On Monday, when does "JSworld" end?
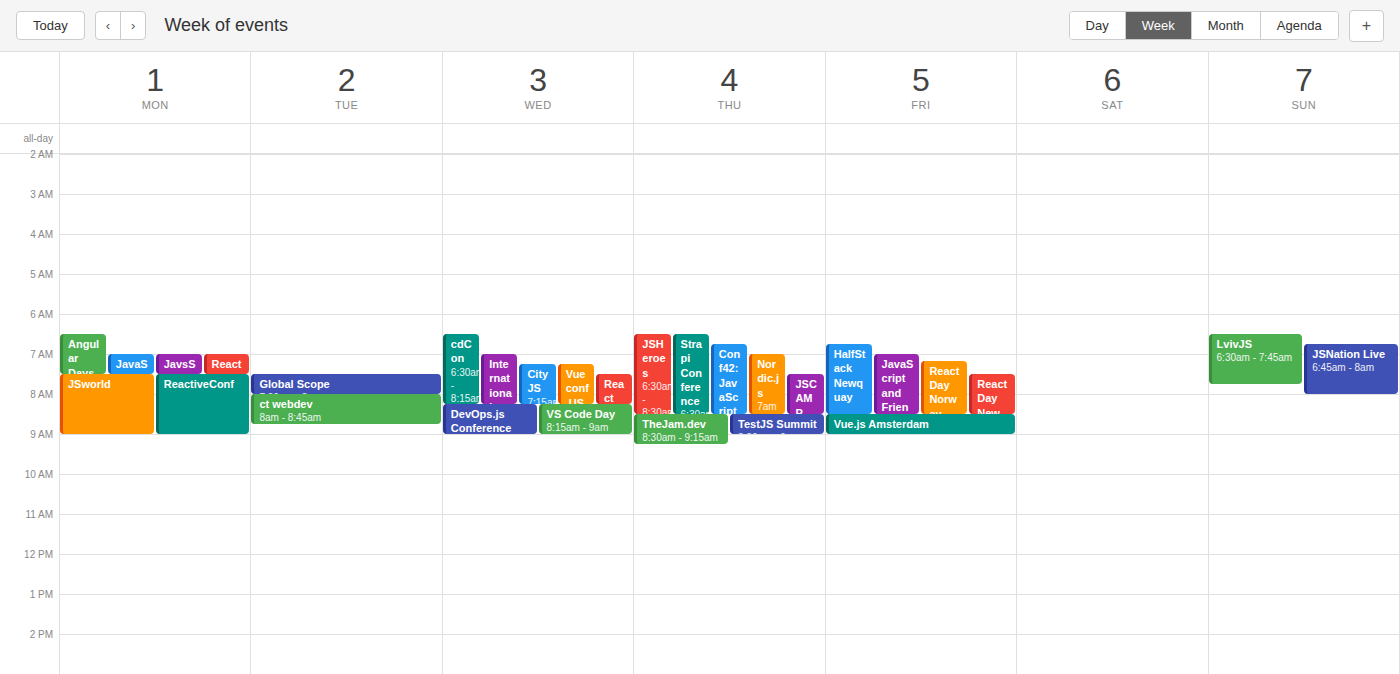
9:00 AM